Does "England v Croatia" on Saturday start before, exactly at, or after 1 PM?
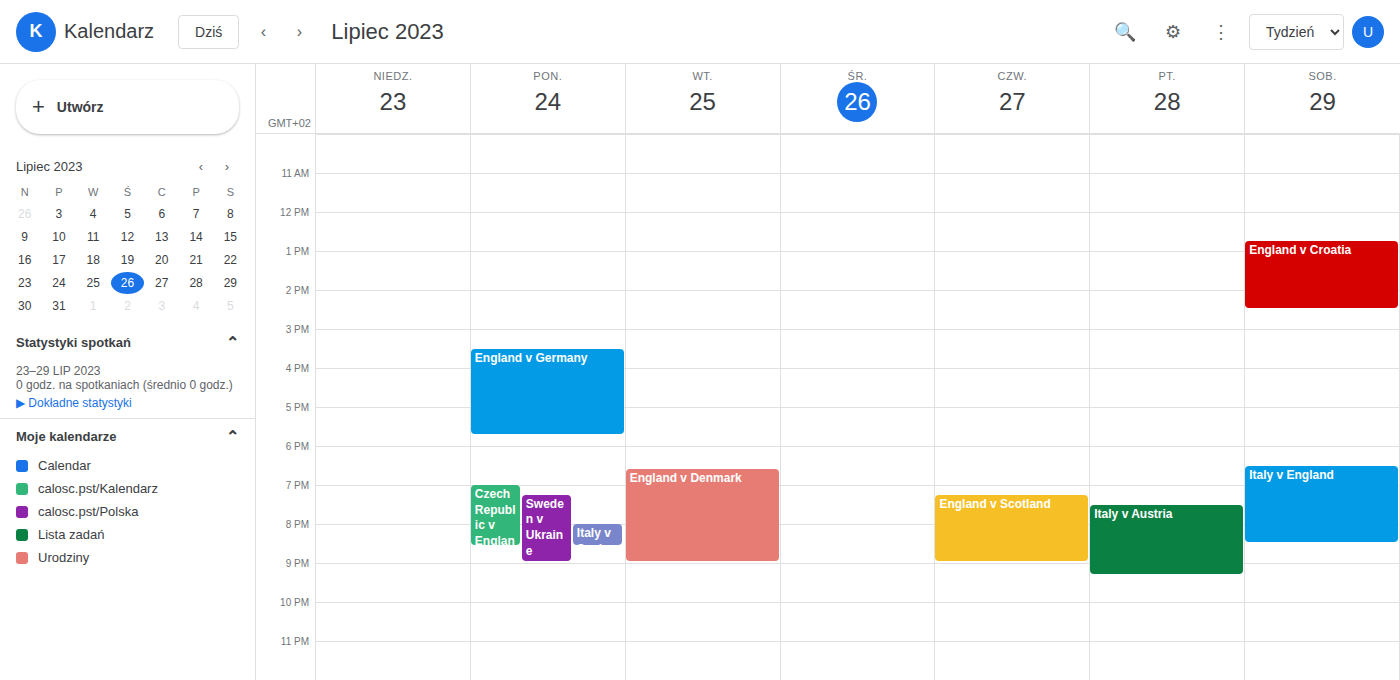
12:45 PM -- before 1 PM, 15 minutes above the 1 PM line.